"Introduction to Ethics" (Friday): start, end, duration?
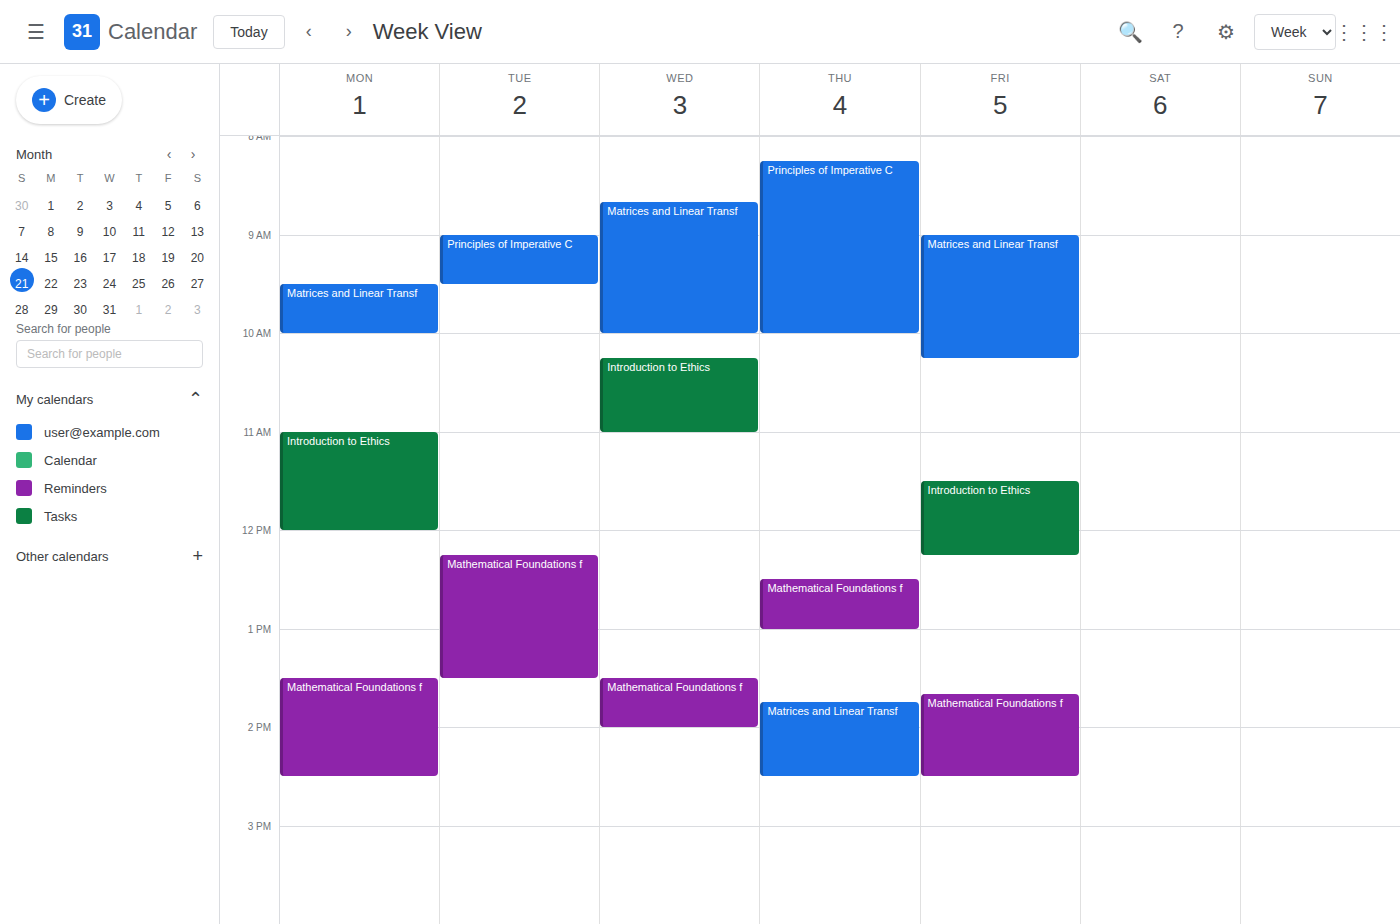
11:30 AM to 12:15 PM, 45 minutes